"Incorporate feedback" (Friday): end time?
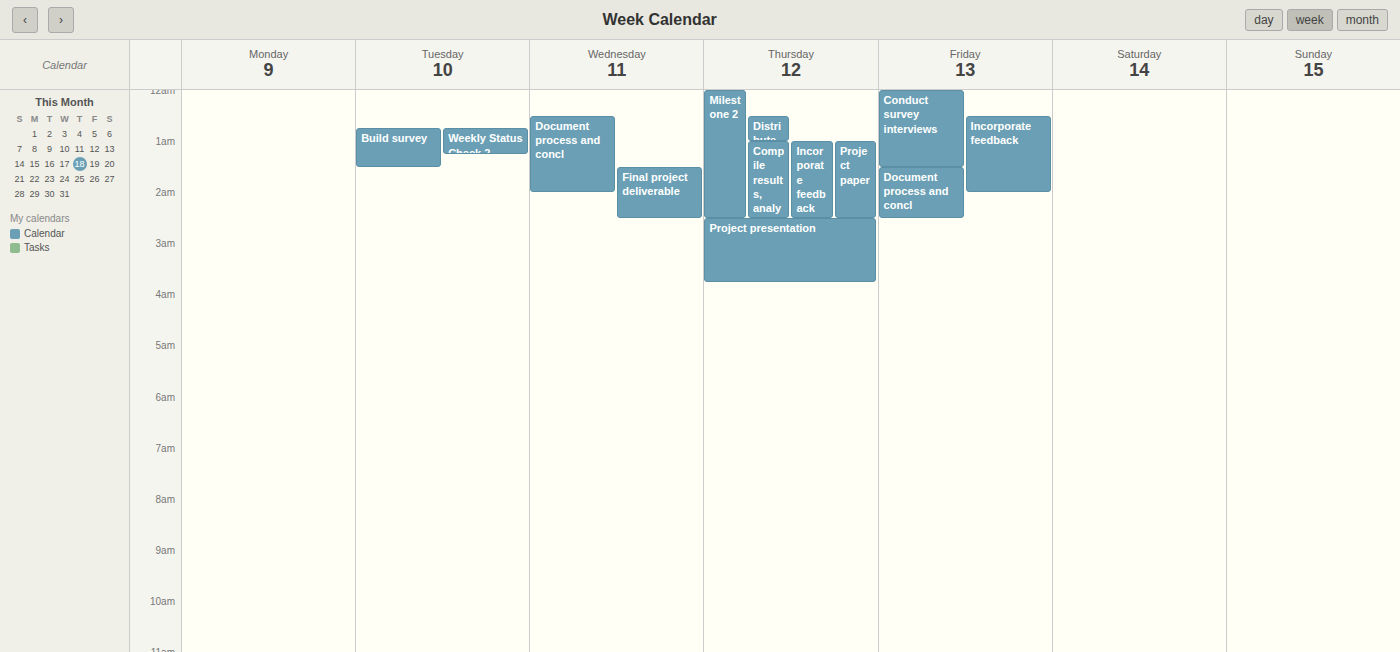
2:00 AM